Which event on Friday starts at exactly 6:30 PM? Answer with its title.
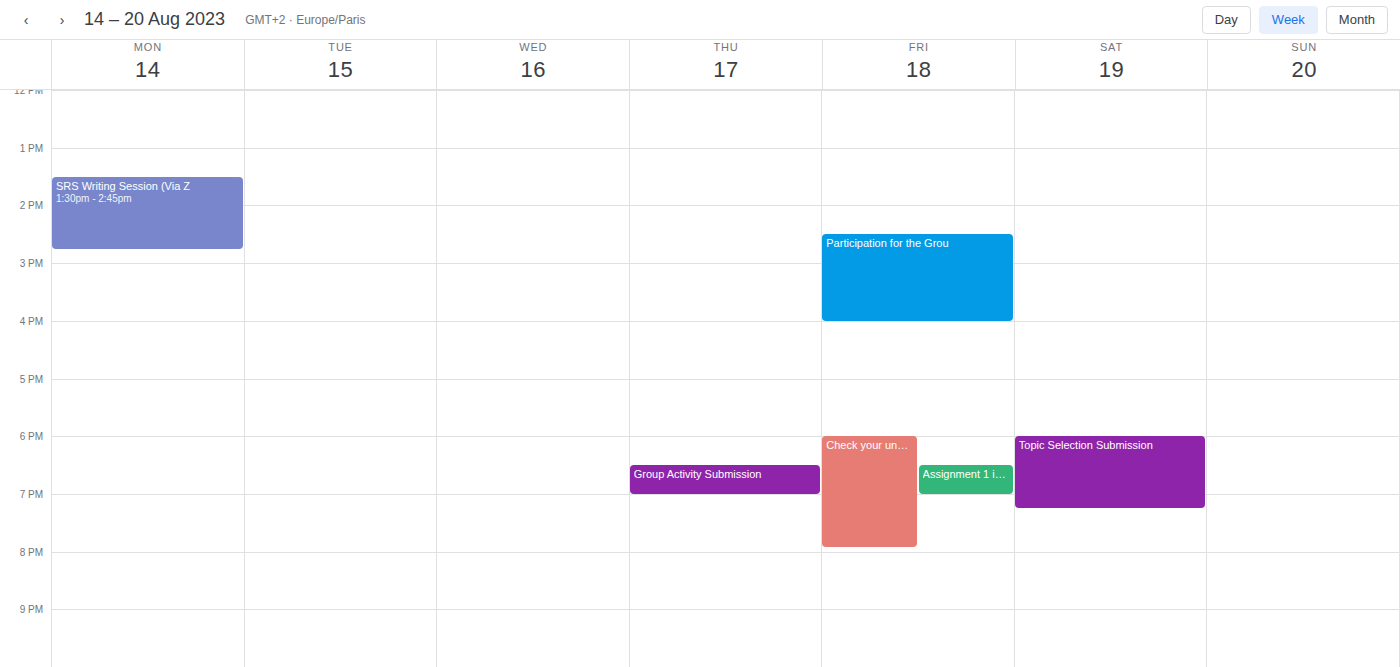
"Assignment 1 is due"